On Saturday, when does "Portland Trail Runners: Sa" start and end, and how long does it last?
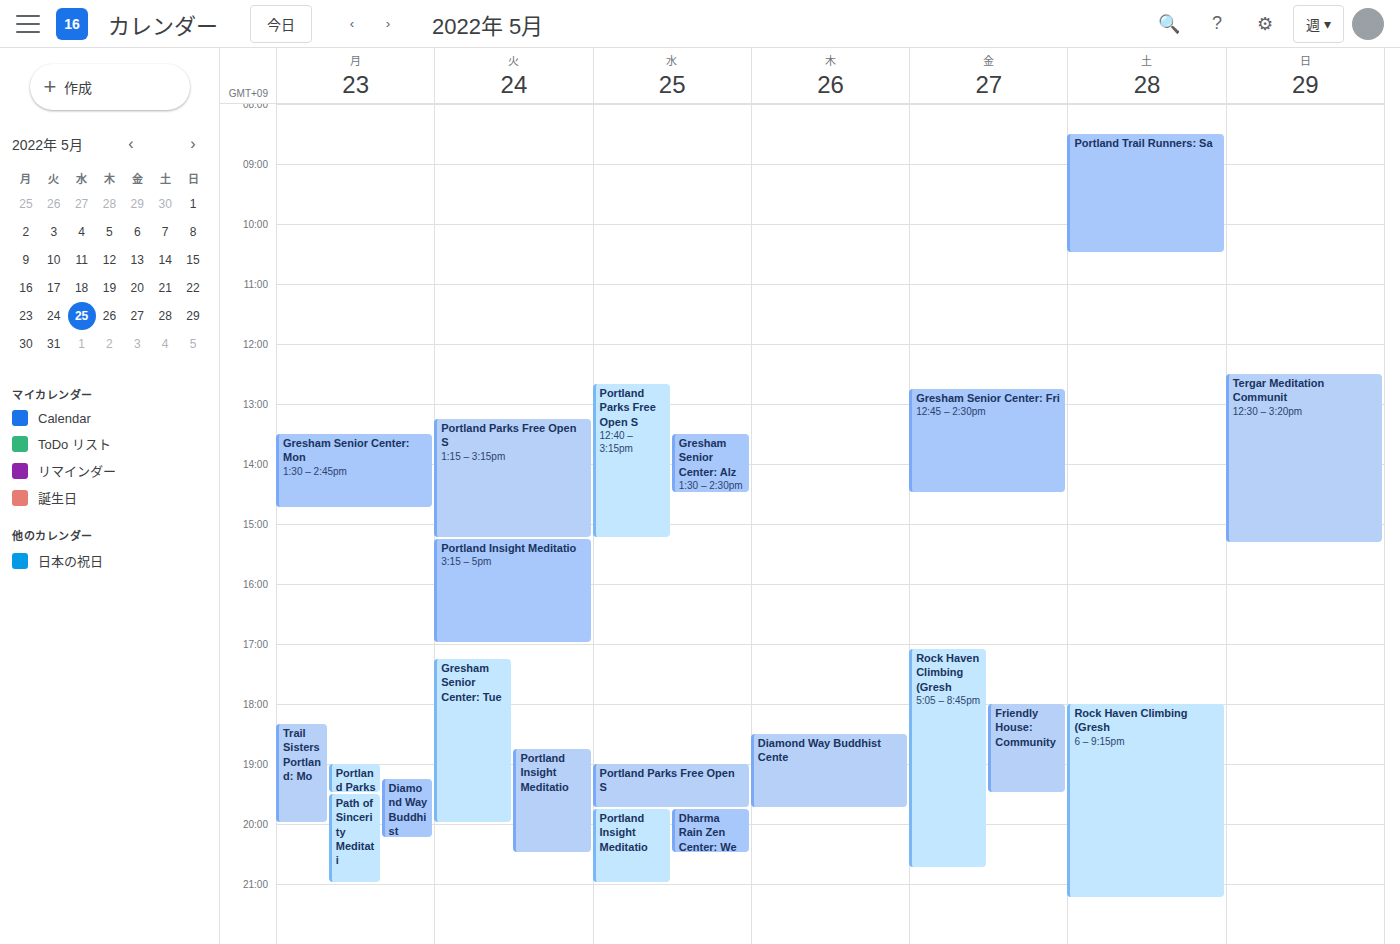
8:30 AM to 10:30 AM, 2 hours